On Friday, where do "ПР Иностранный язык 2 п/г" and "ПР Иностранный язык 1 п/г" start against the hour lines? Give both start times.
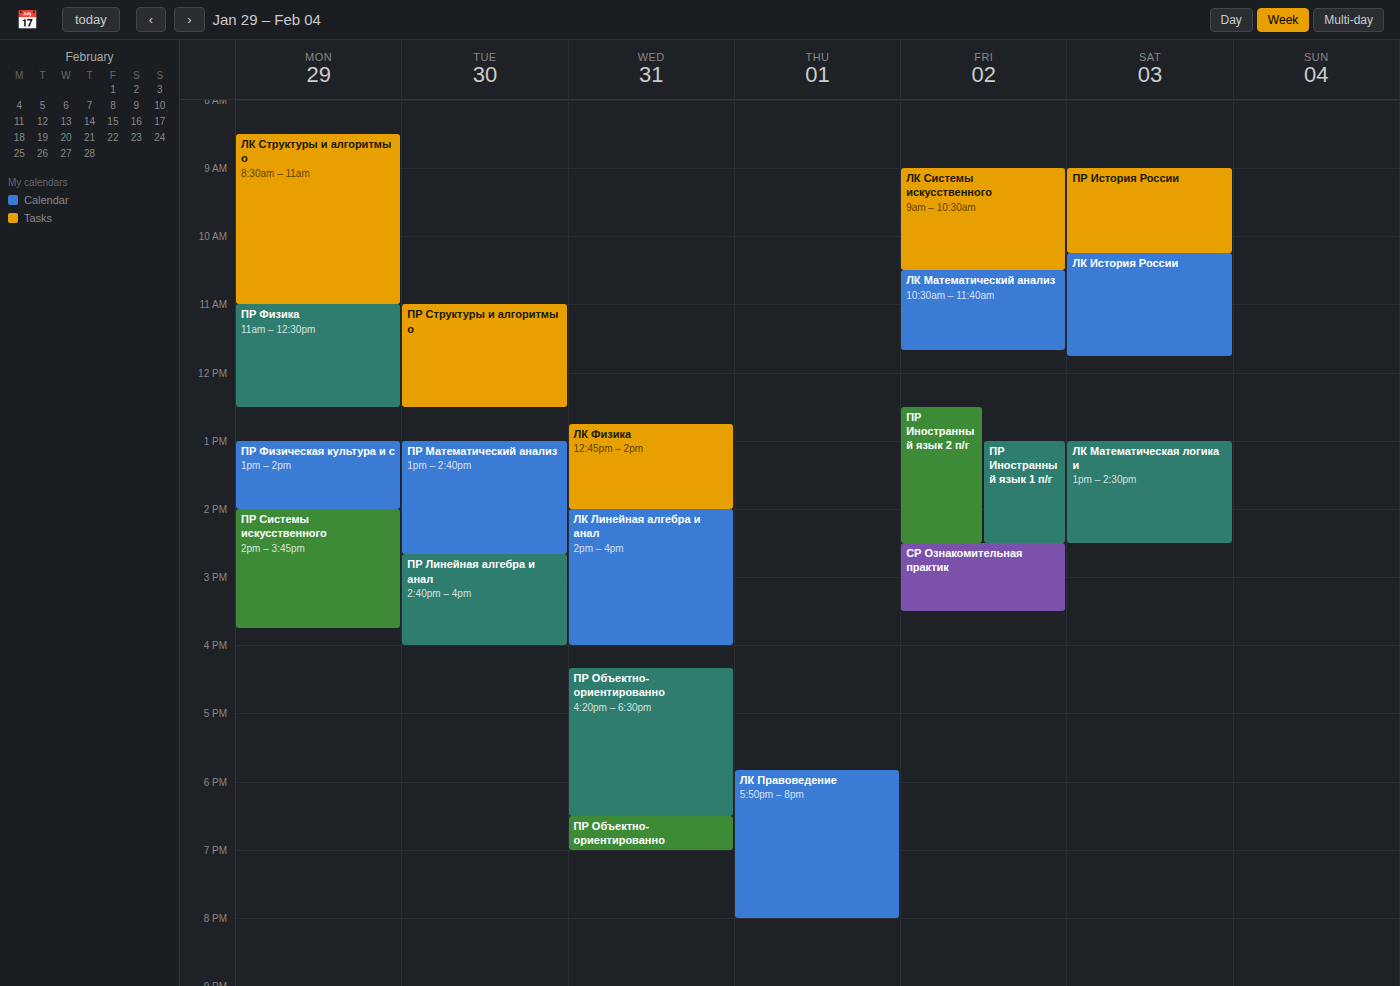
"ПР Иностранный язык 2 п/г": 12:30 PM, halfway between the 12 PM and 1 PM lines. "ПР Иностранный язык 1 п/г": 1:00 PM, exactly on the 1 PM line.